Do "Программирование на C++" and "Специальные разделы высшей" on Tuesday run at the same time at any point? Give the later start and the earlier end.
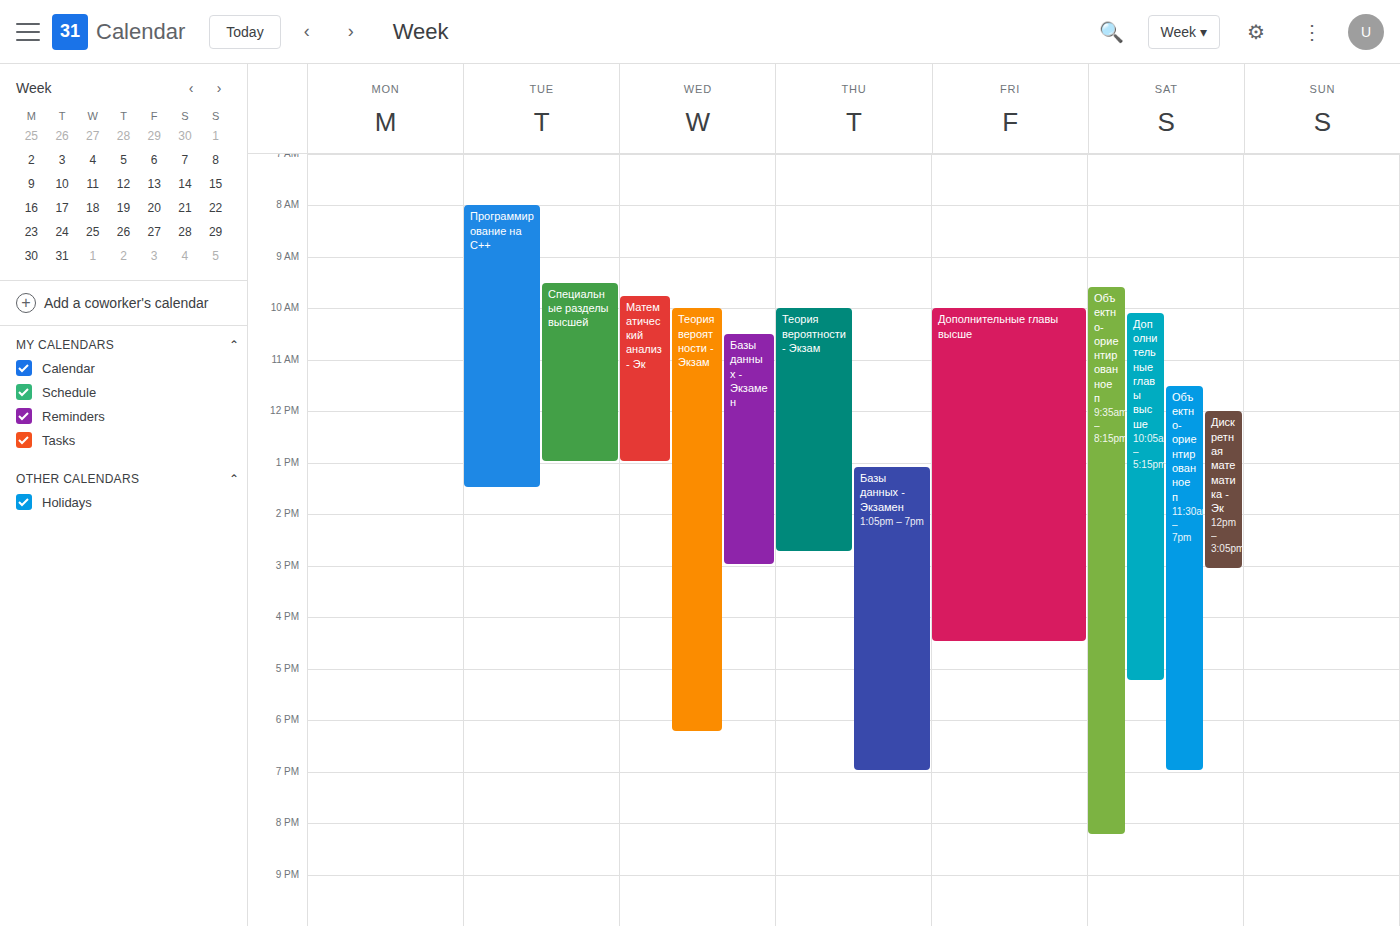
"Специальные разделы высшей" runs 9:30 AM to 1:00 PM, inside "Программирование на C++" -- they overlap.